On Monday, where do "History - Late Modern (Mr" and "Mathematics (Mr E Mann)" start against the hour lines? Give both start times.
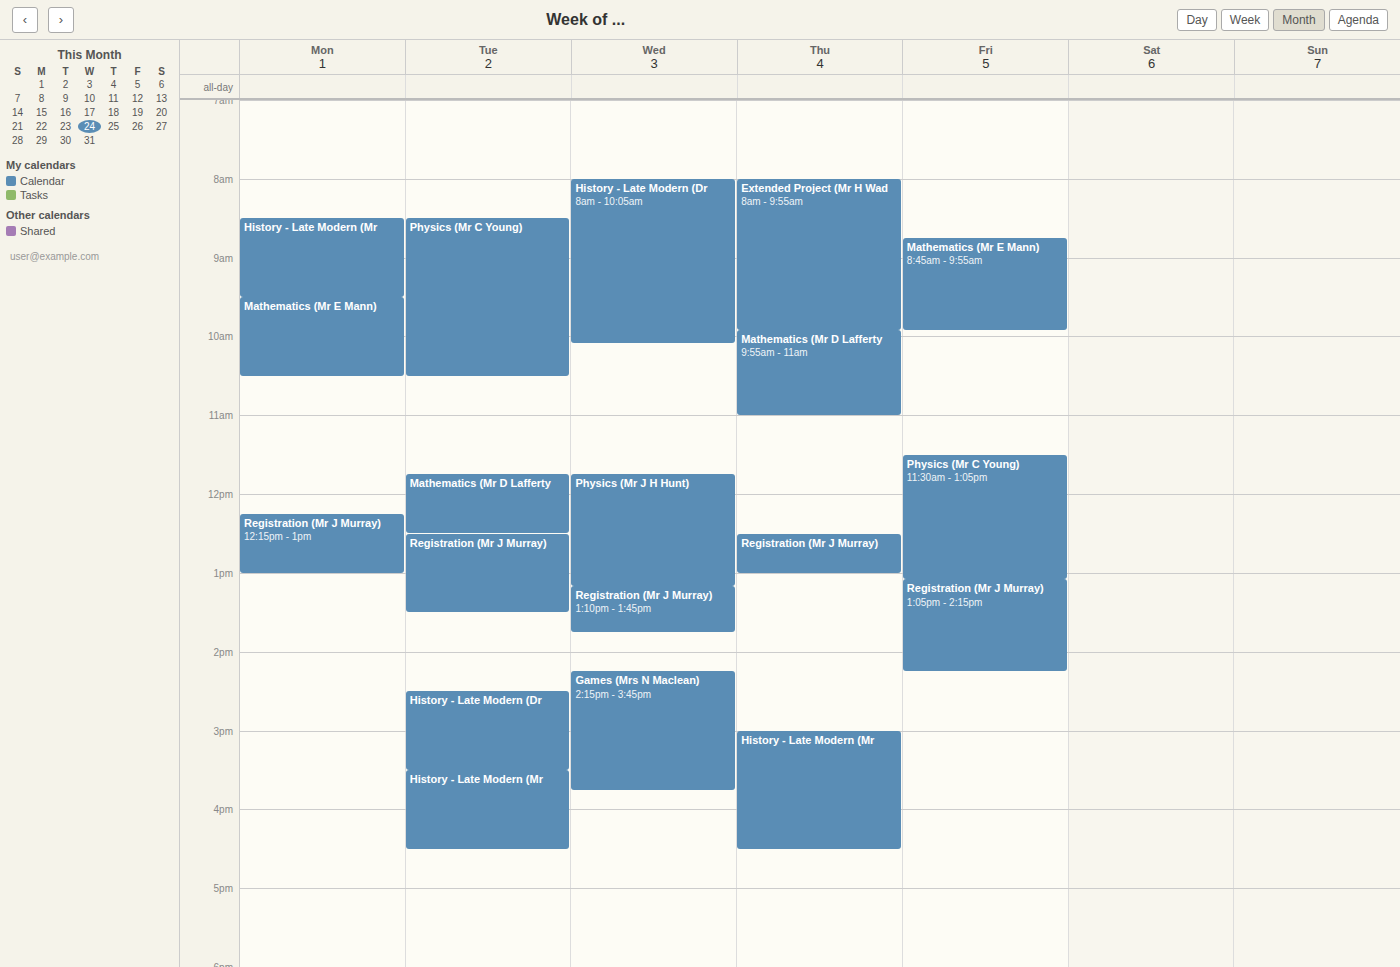
"History - Late Modern (Mr": 8:30 AM, halfway between the 8 AM and 9 AM lines. "Mathematics (Mr E Mann)": 9:30 AM, halfway between the 9 AM and 10 AM lines.